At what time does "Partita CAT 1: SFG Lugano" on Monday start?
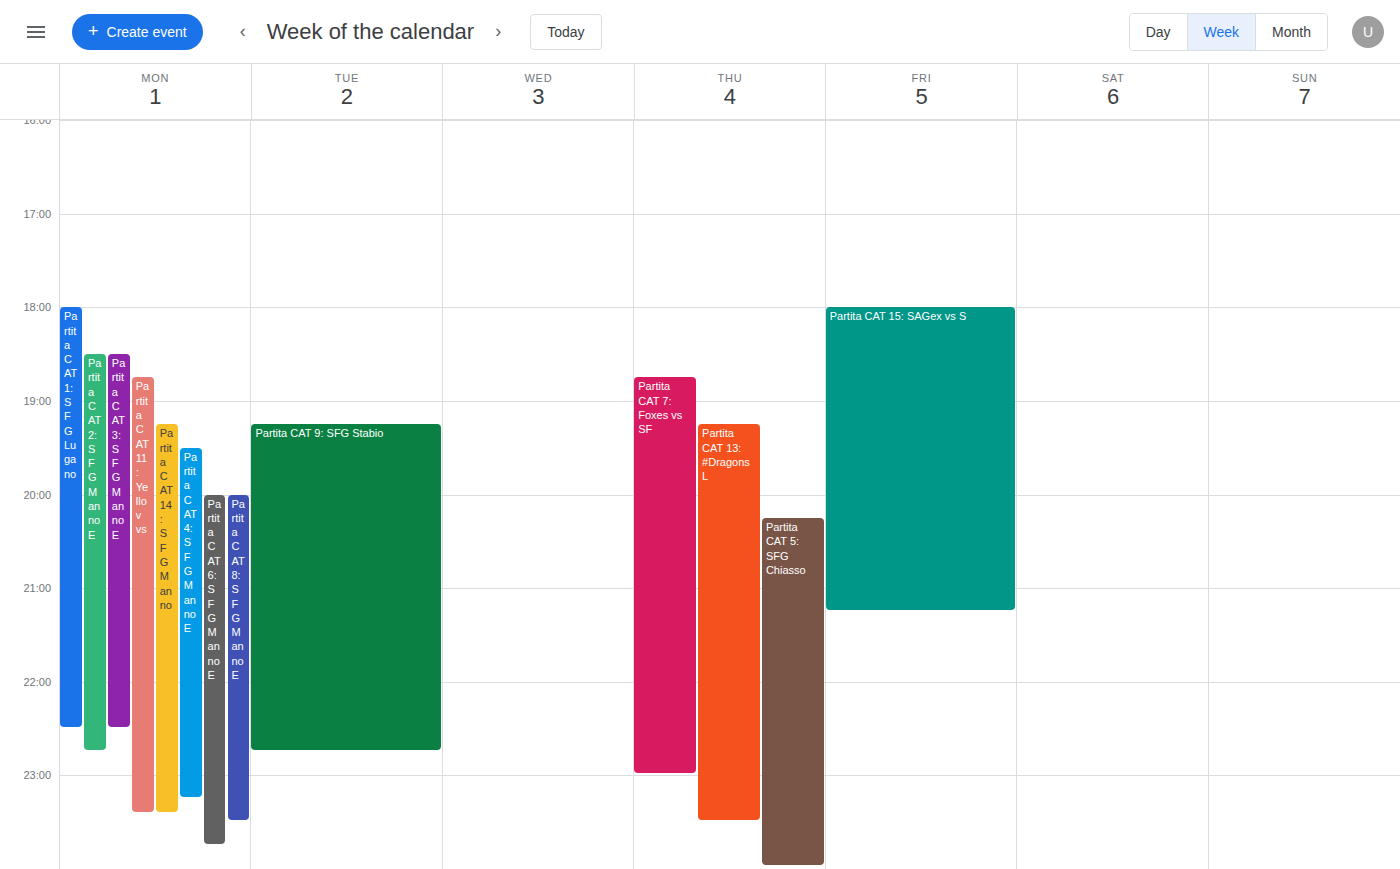
6:00 PM